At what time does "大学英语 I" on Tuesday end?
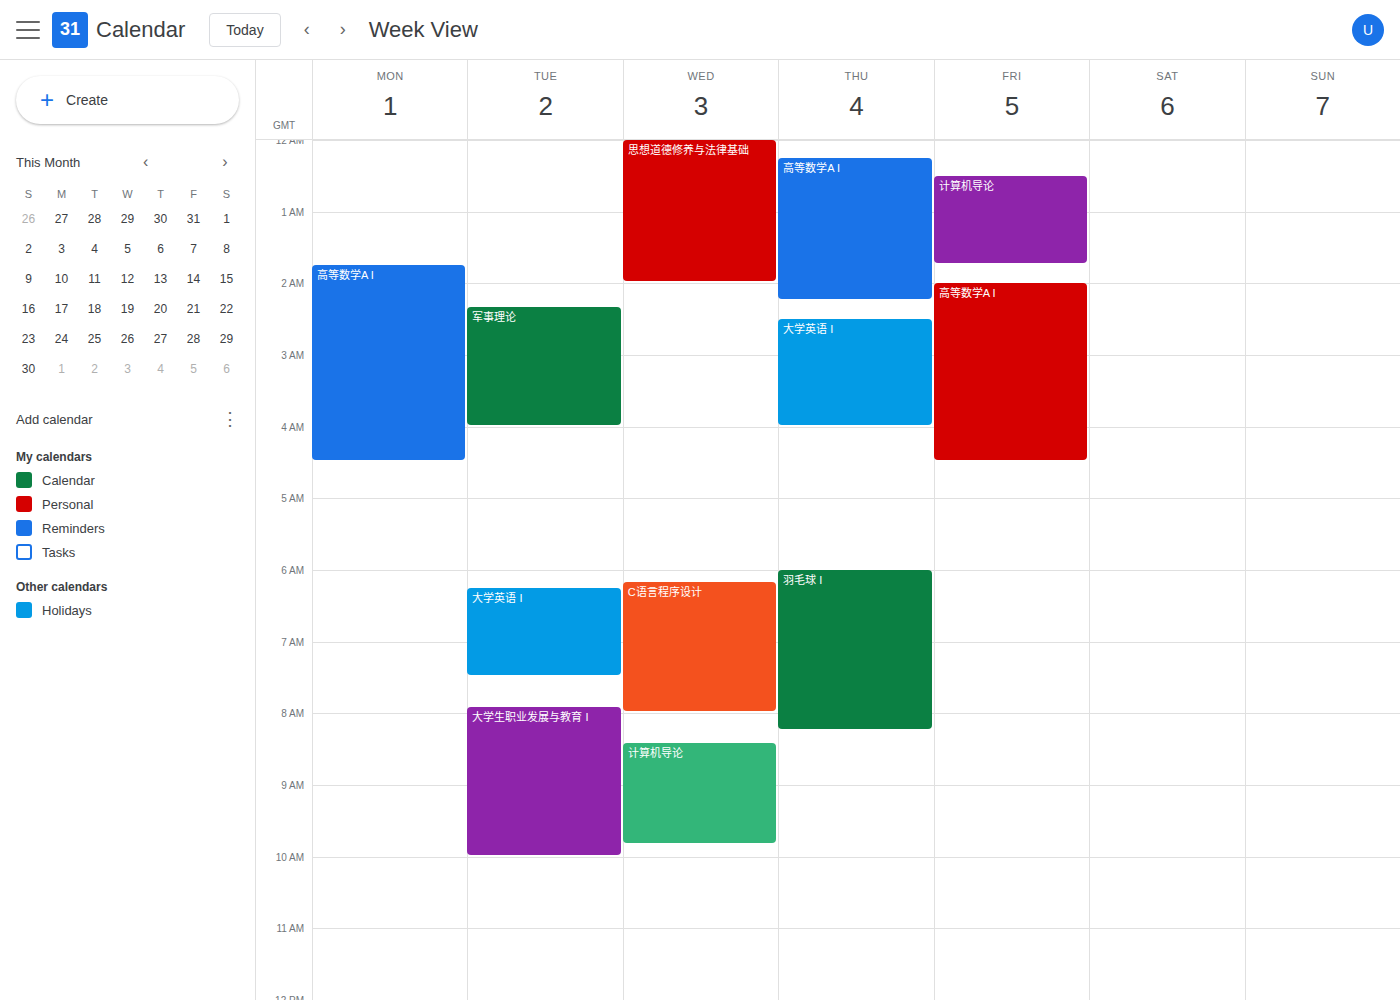
7:30 AM